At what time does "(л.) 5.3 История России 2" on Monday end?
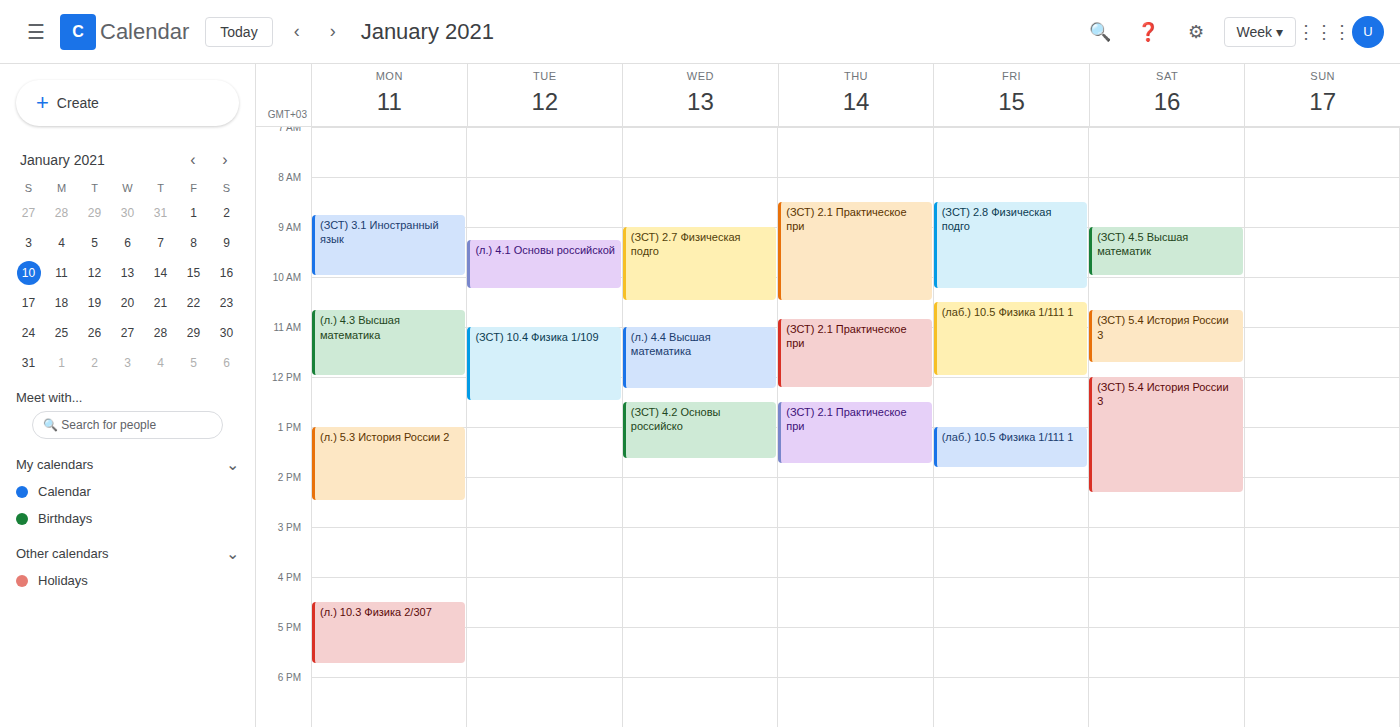
2:30 PM